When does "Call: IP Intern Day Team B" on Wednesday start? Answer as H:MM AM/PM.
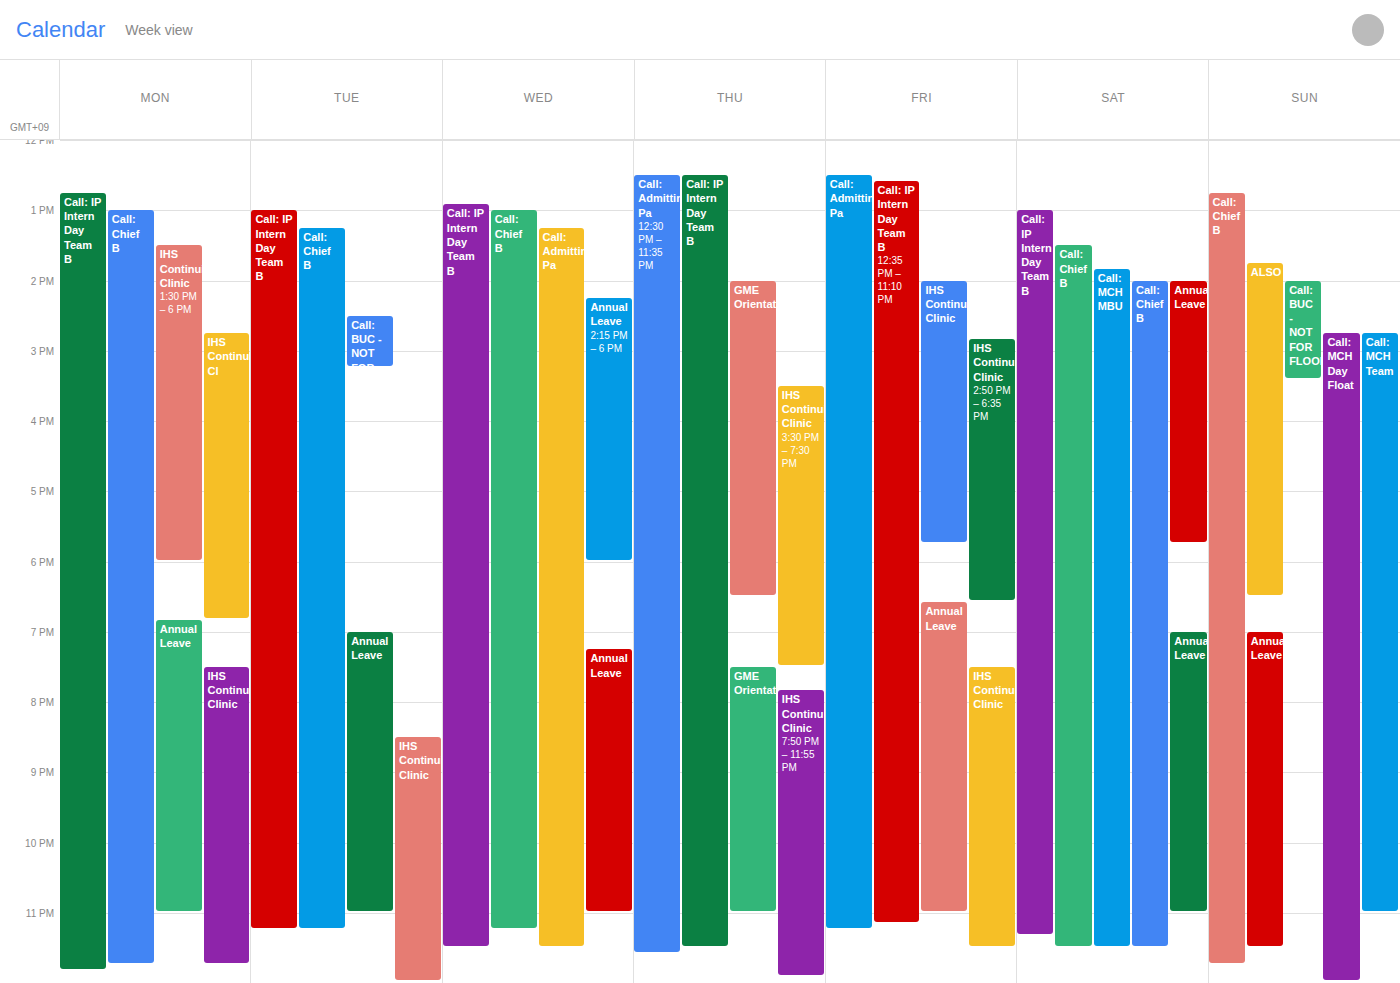
12:55 PM